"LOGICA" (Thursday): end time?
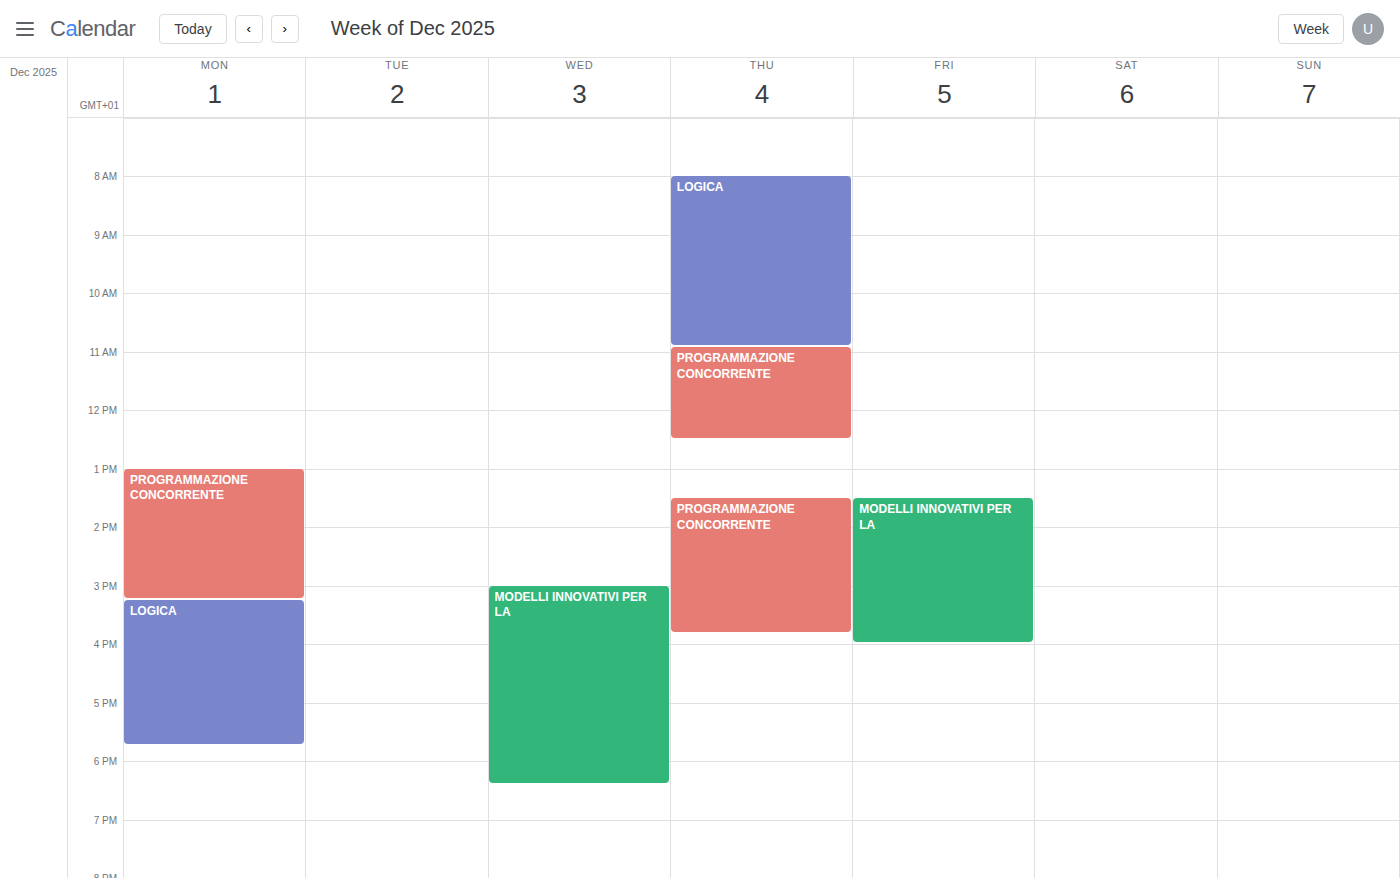
10:55 AM